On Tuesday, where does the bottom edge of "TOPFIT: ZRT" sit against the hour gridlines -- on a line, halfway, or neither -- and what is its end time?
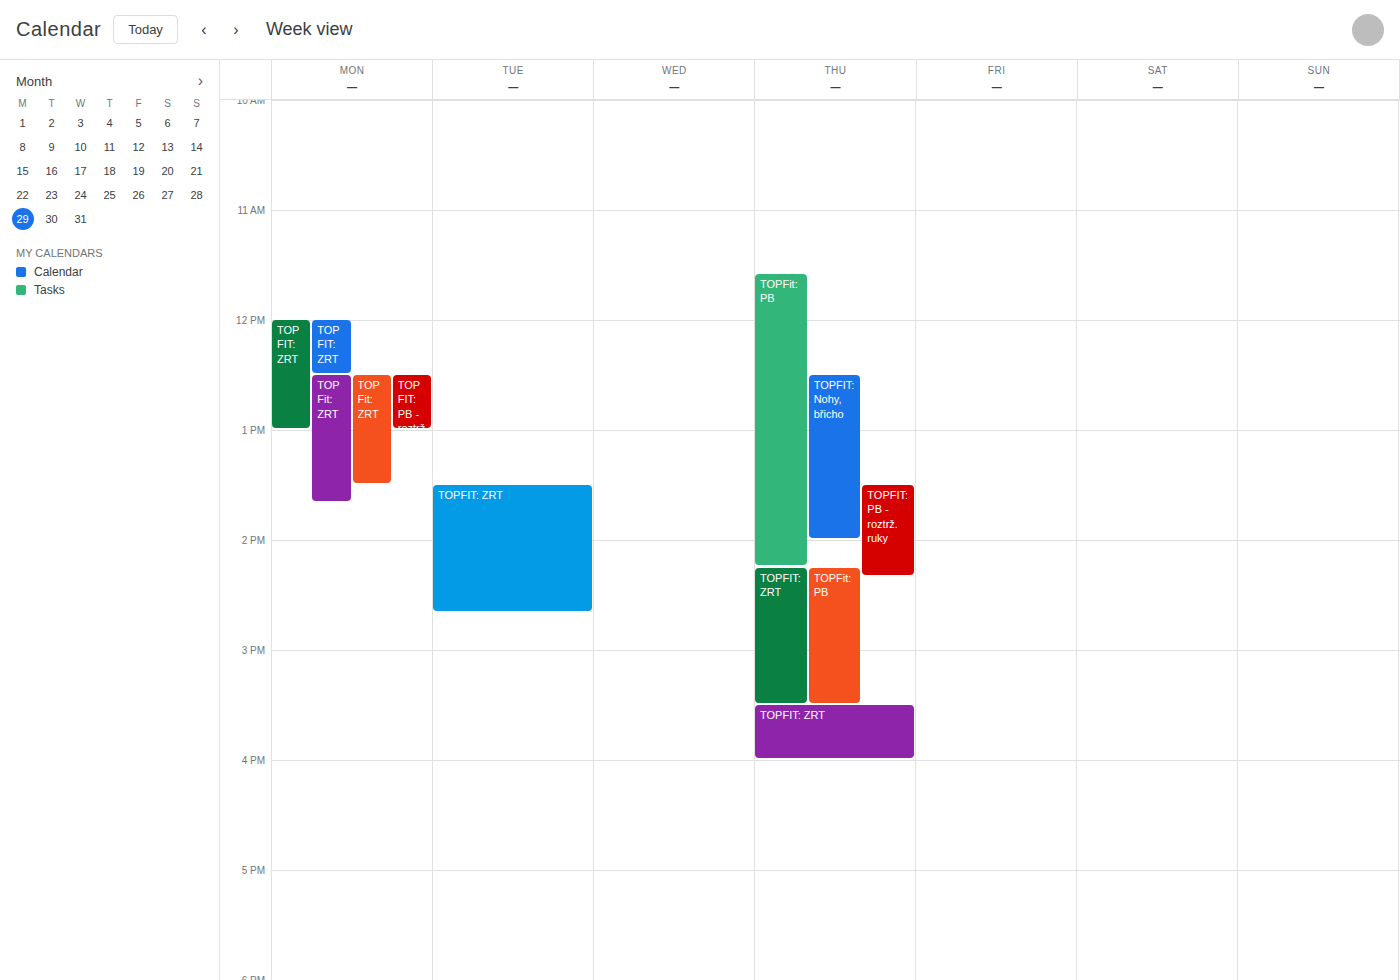
2:40 PM -- neither: 40 minutes below the 2 PM line and 20 minutes above the 3 PM line.